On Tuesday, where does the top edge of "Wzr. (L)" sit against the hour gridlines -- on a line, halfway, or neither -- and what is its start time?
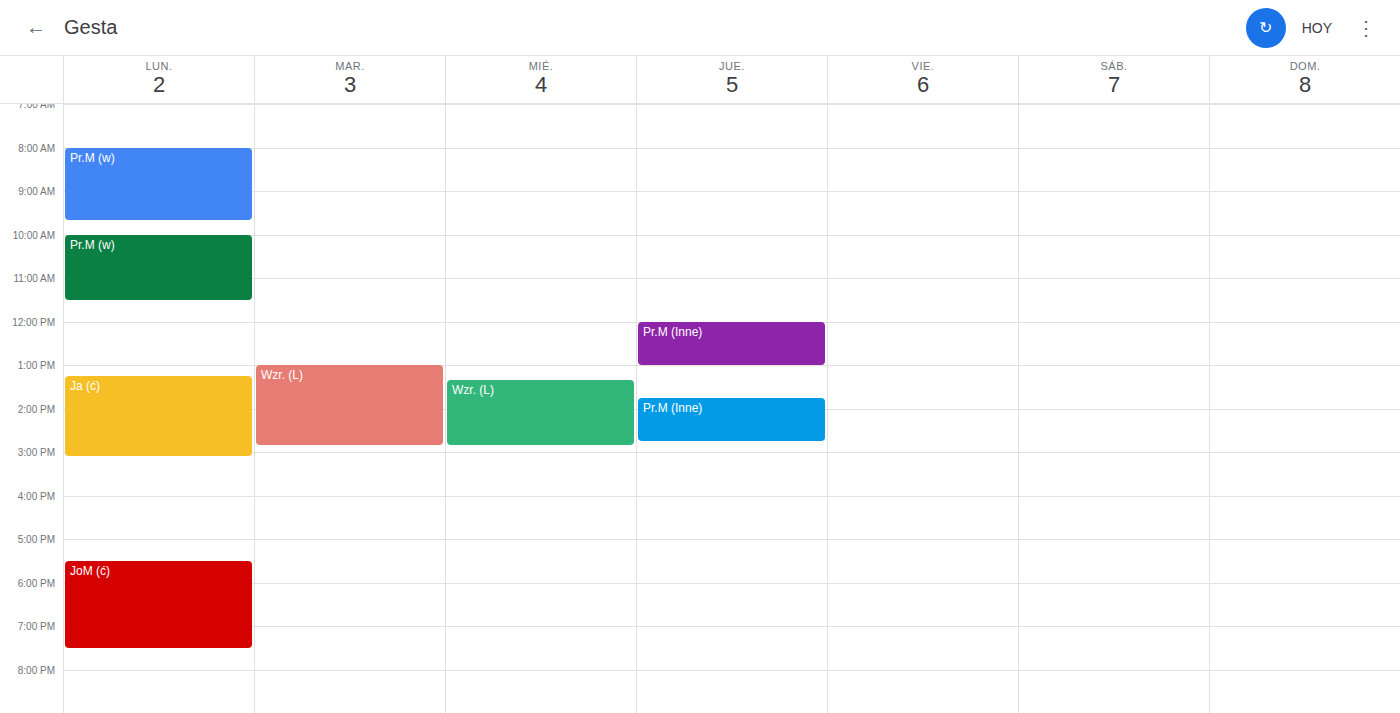
1:00 PM -- exactly on the 1 PM line.